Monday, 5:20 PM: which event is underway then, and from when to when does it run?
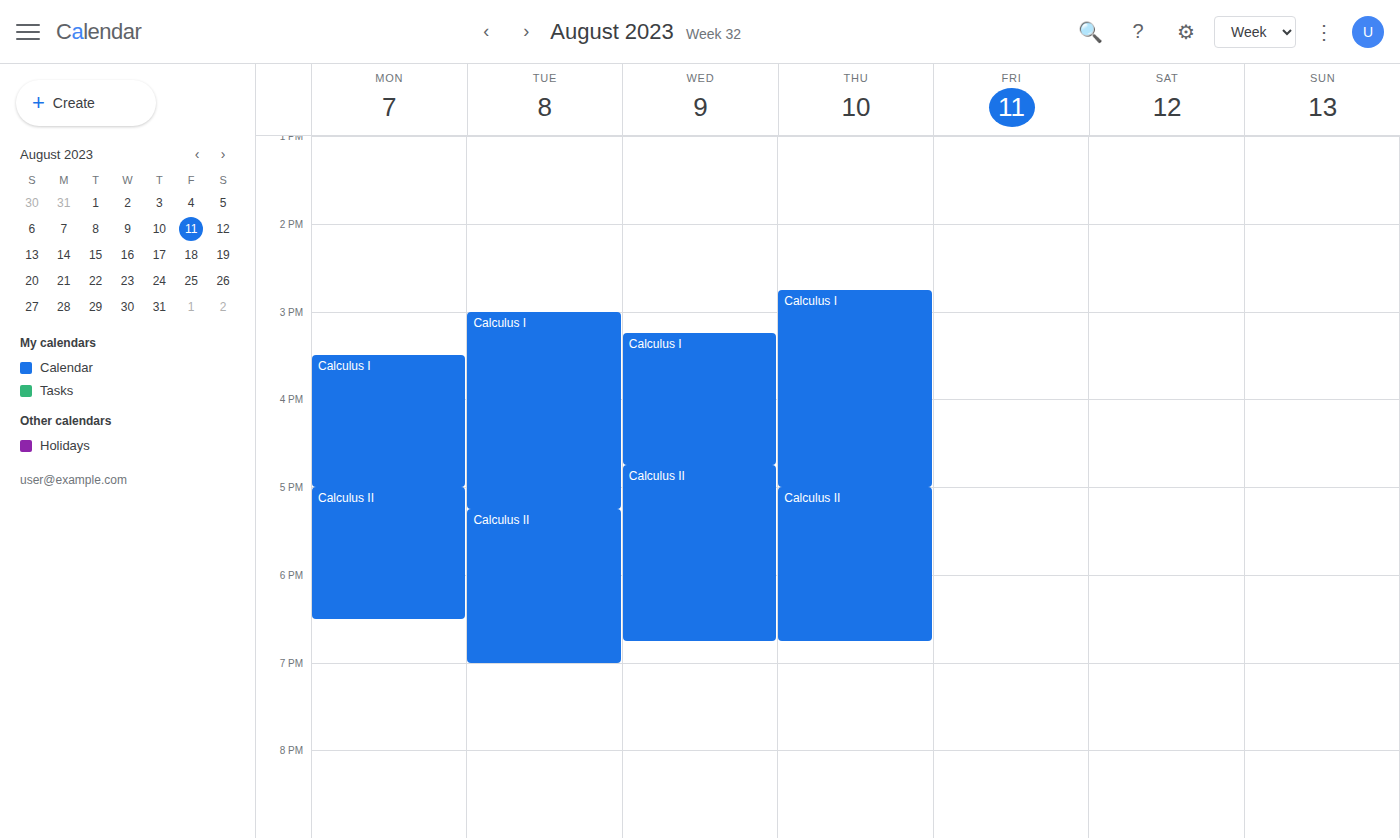
"Calculus II", 5:00 PM to 6:30 PM